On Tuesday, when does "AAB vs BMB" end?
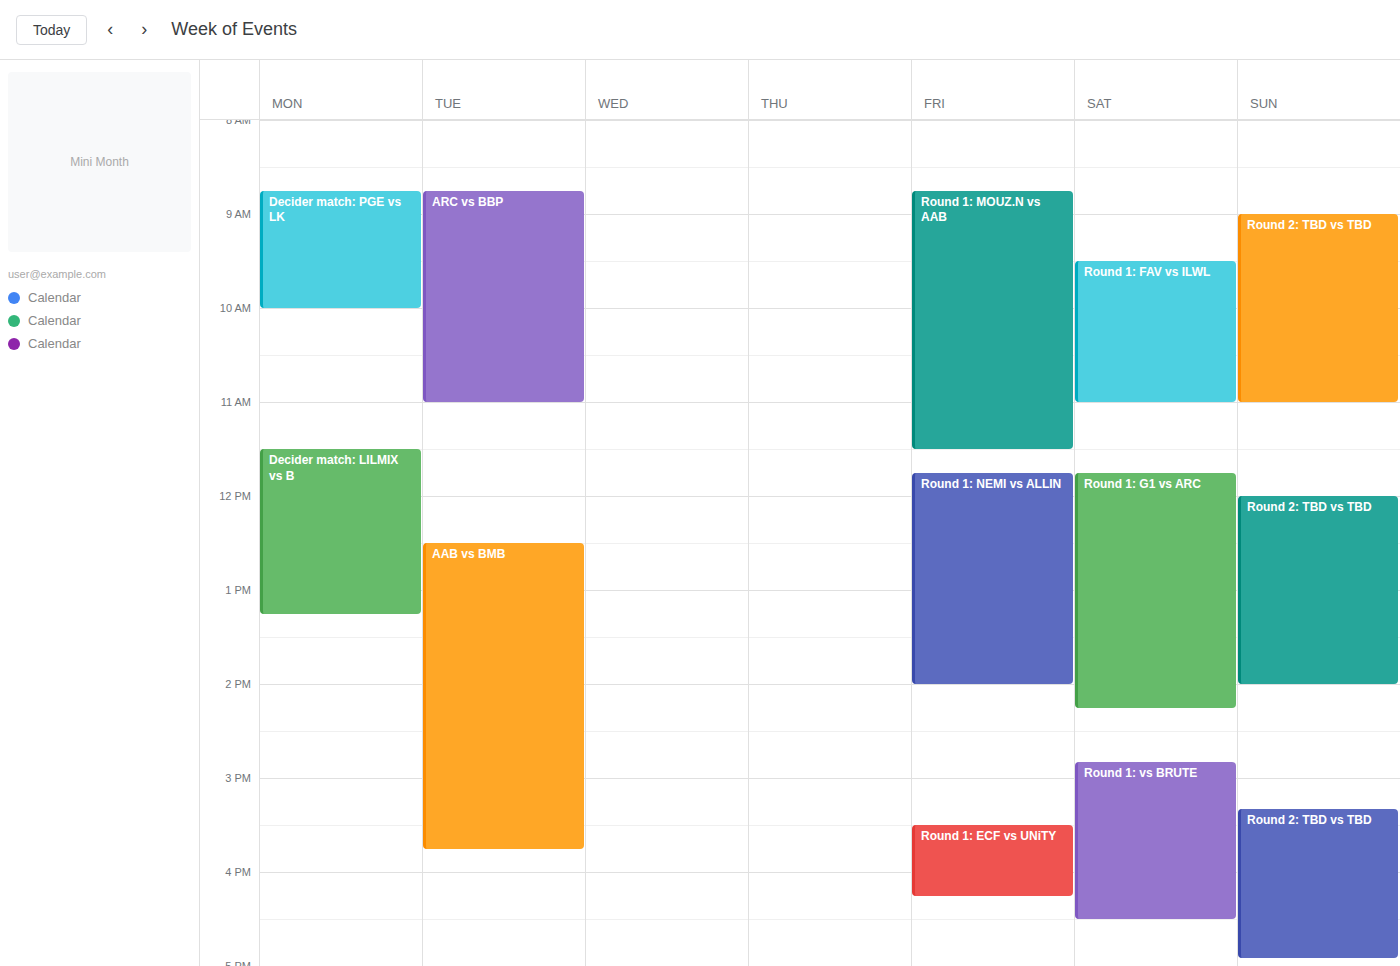
3:45 PM